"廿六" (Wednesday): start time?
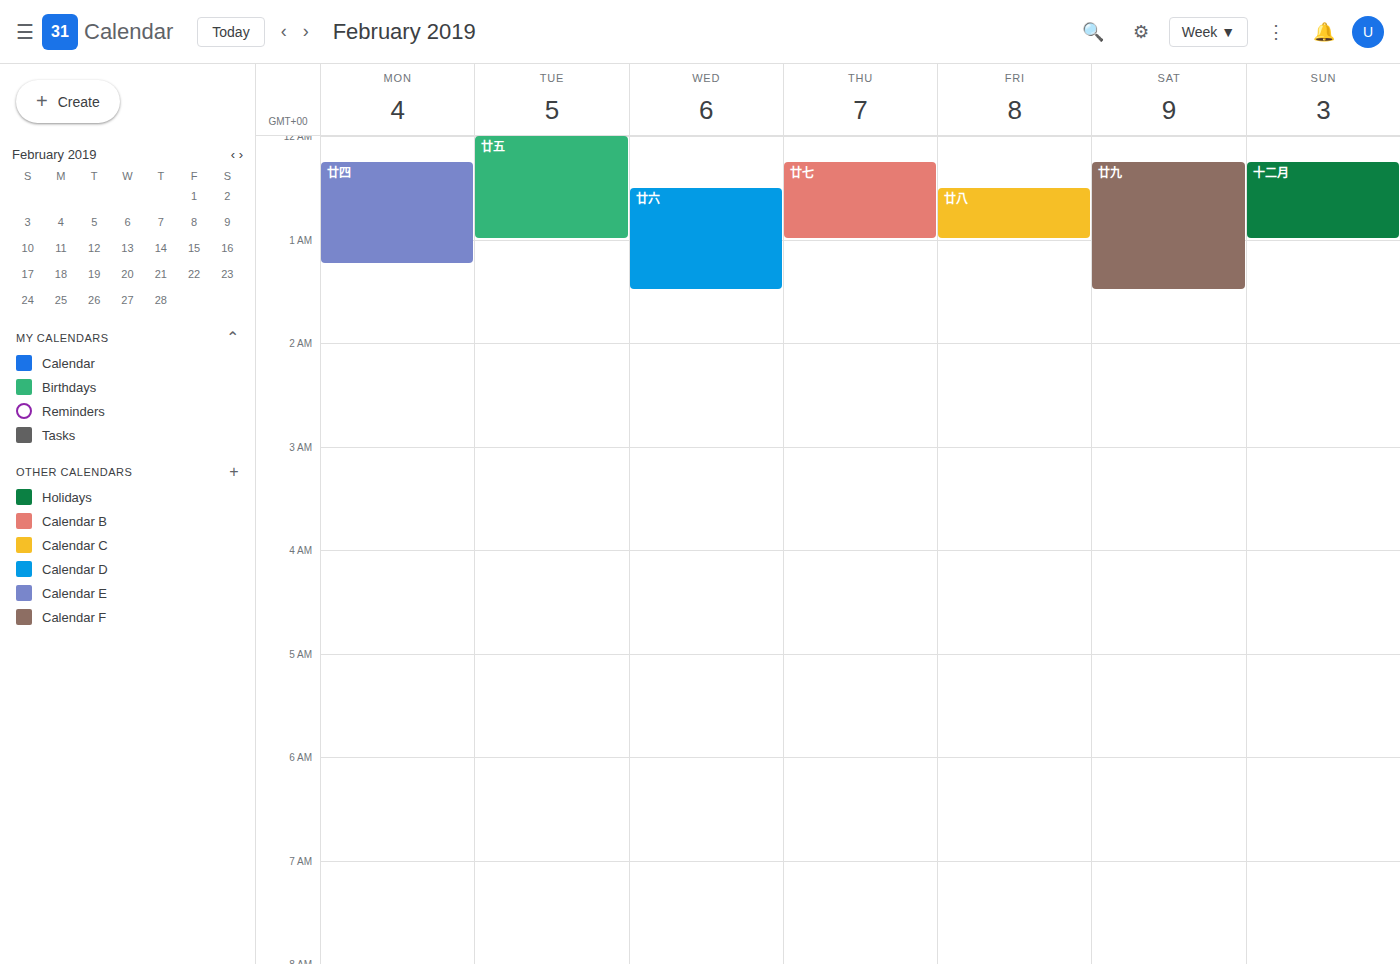
12:30 AM